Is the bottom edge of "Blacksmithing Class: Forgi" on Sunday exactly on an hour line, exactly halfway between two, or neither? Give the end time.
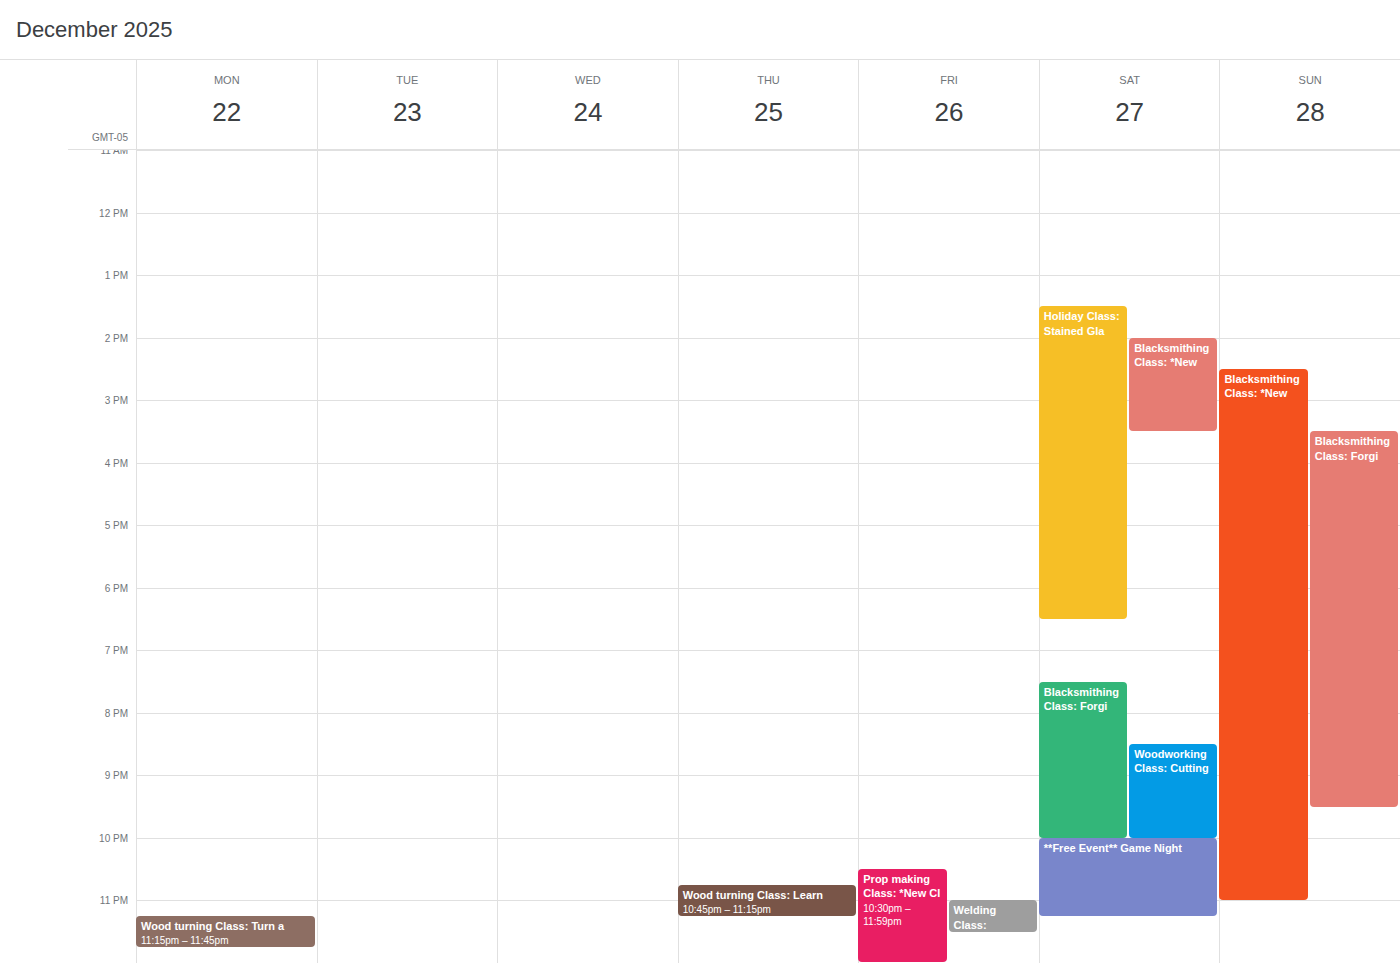
9:30 PM -- halfway between the 9 PM and 10 PM lines.